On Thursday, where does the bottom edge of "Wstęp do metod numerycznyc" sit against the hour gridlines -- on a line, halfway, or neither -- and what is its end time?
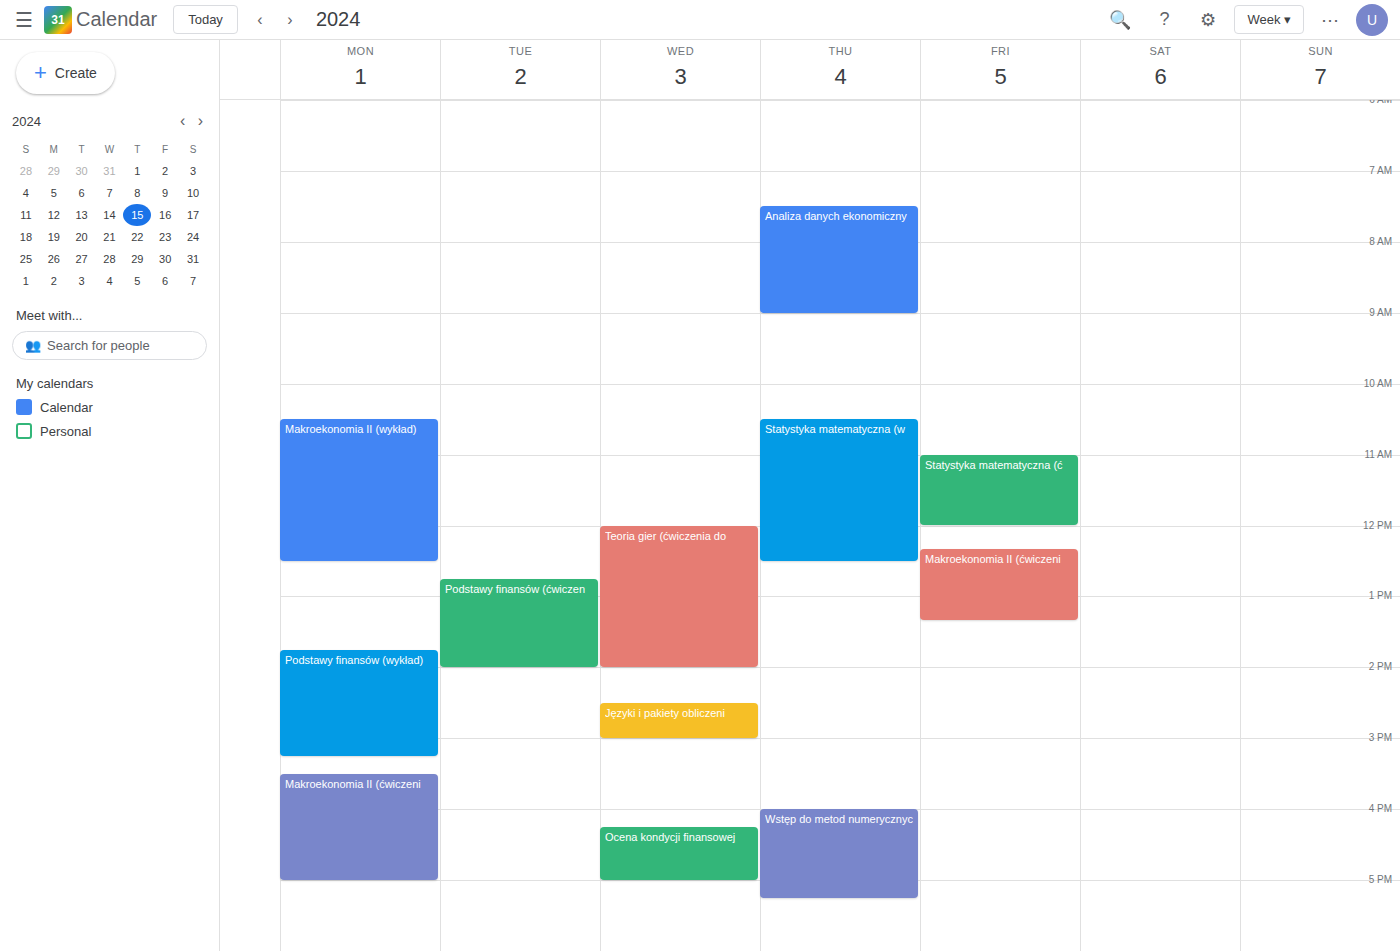
5:15 PM -- neither: a quarter of the way from the 5 PM line to the 6 PM line.